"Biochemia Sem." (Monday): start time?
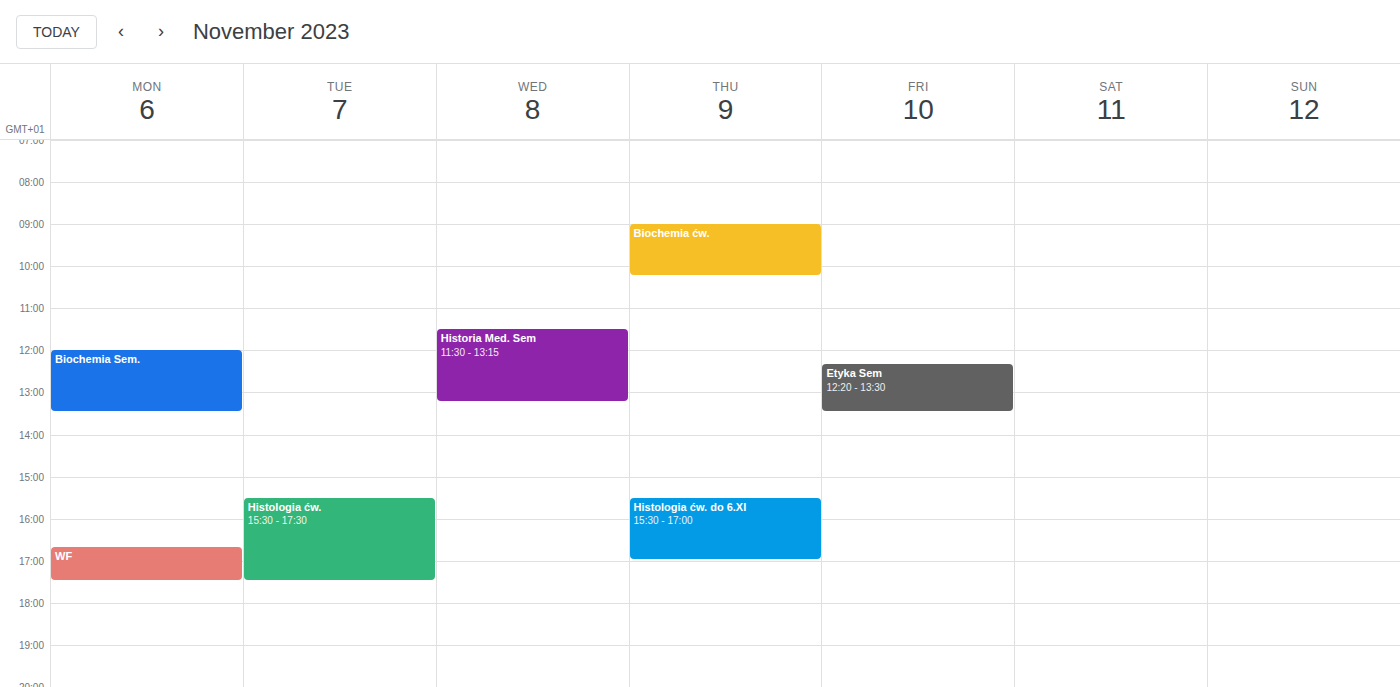
12:00 PM